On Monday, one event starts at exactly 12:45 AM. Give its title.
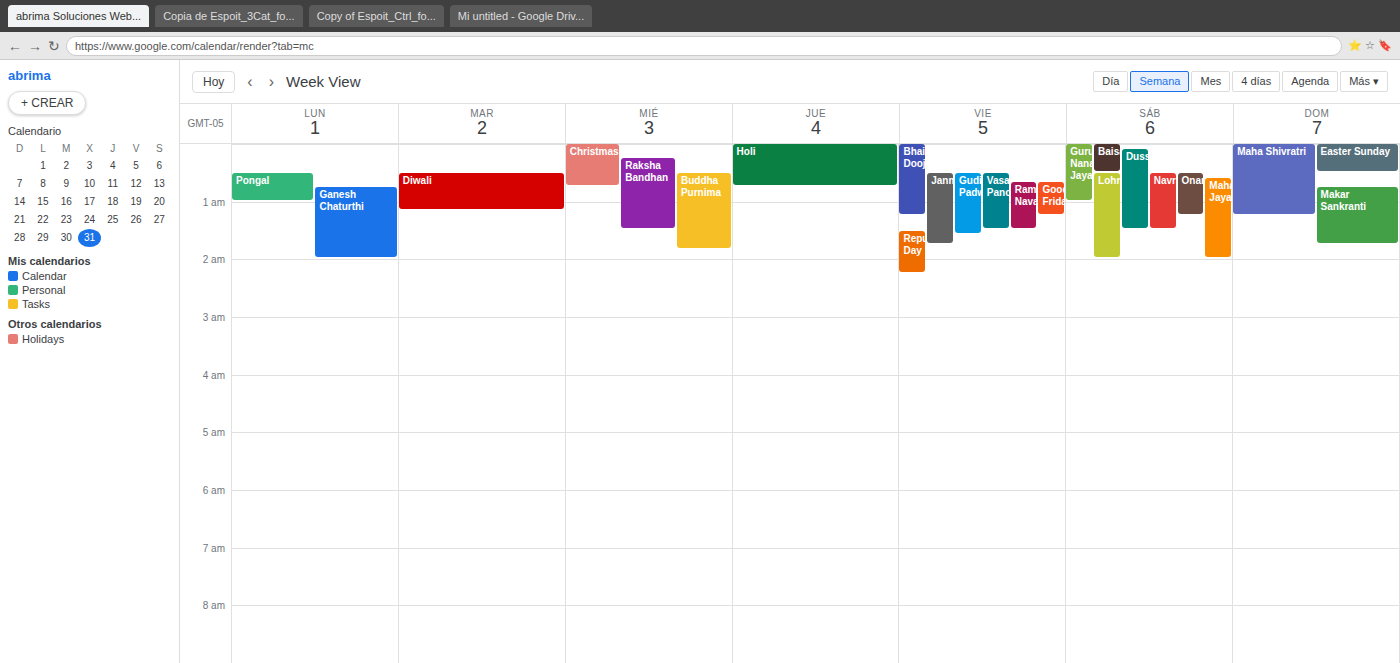
"Ganesh Chaturthi"